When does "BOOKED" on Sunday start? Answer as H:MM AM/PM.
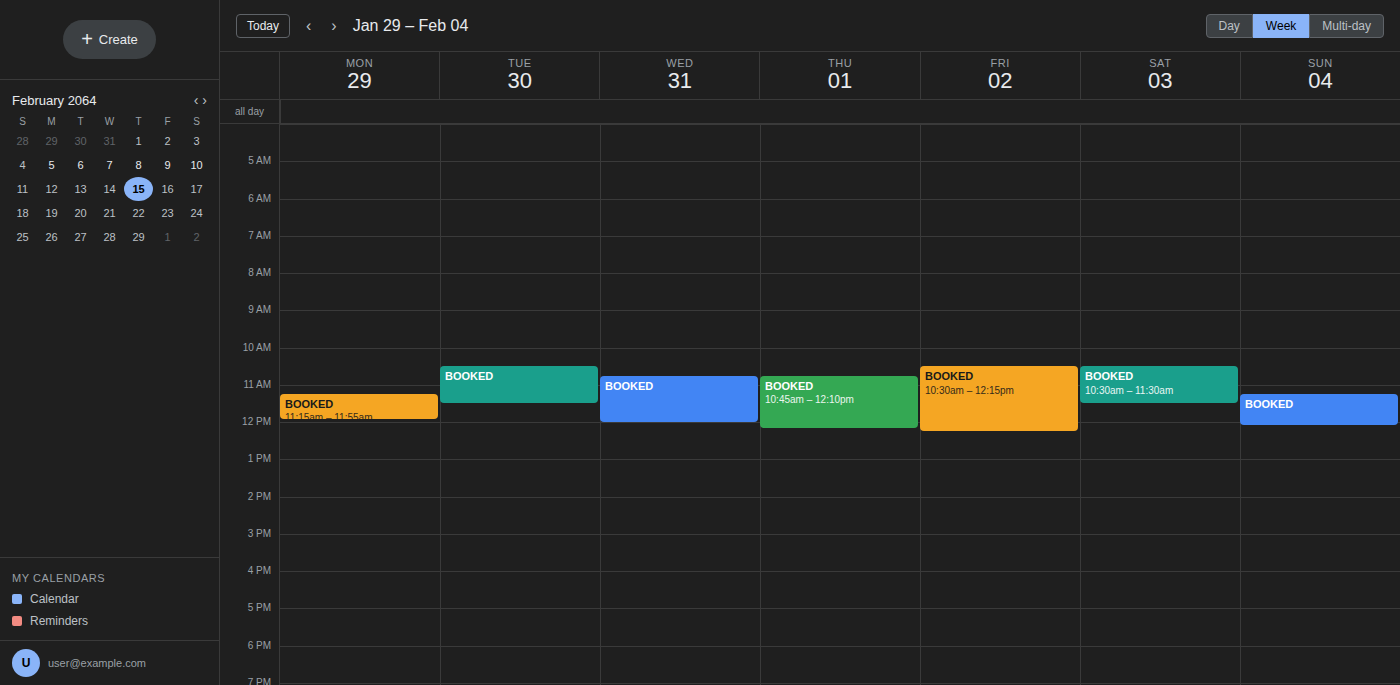
11:15 AM